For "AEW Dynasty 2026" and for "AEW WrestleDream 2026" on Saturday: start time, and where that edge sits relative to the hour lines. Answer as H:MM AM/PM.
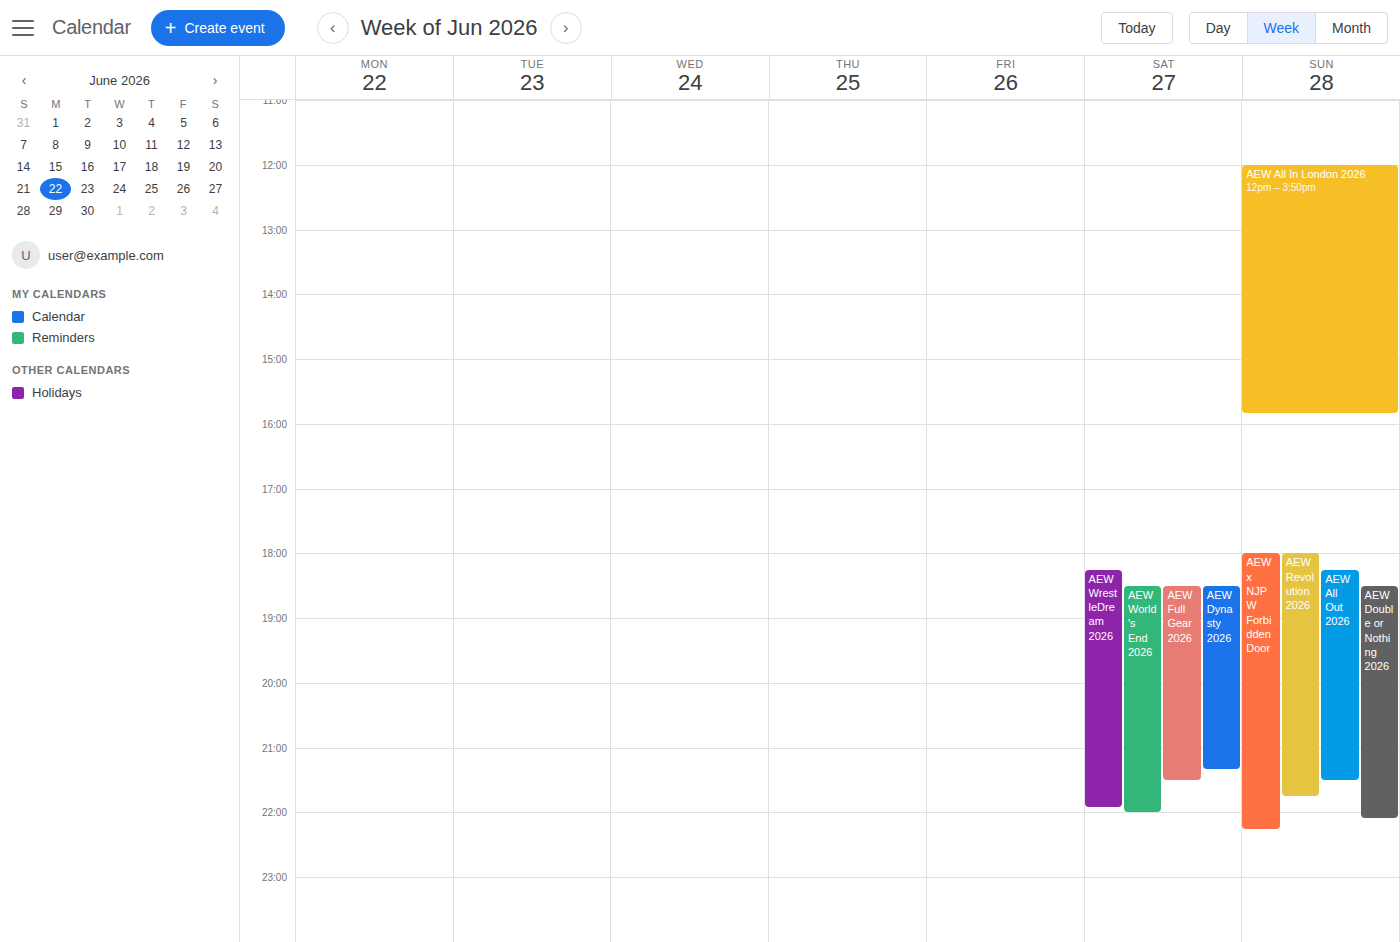
"AEW Dynasty 2026": 6:30 PM, halfway between the 6 PM and 7 PM lines. "AEW WrestleDream 2026": 6:15 PM, neither: a quarter of the way from the 6 PM line to the 7 PM line.